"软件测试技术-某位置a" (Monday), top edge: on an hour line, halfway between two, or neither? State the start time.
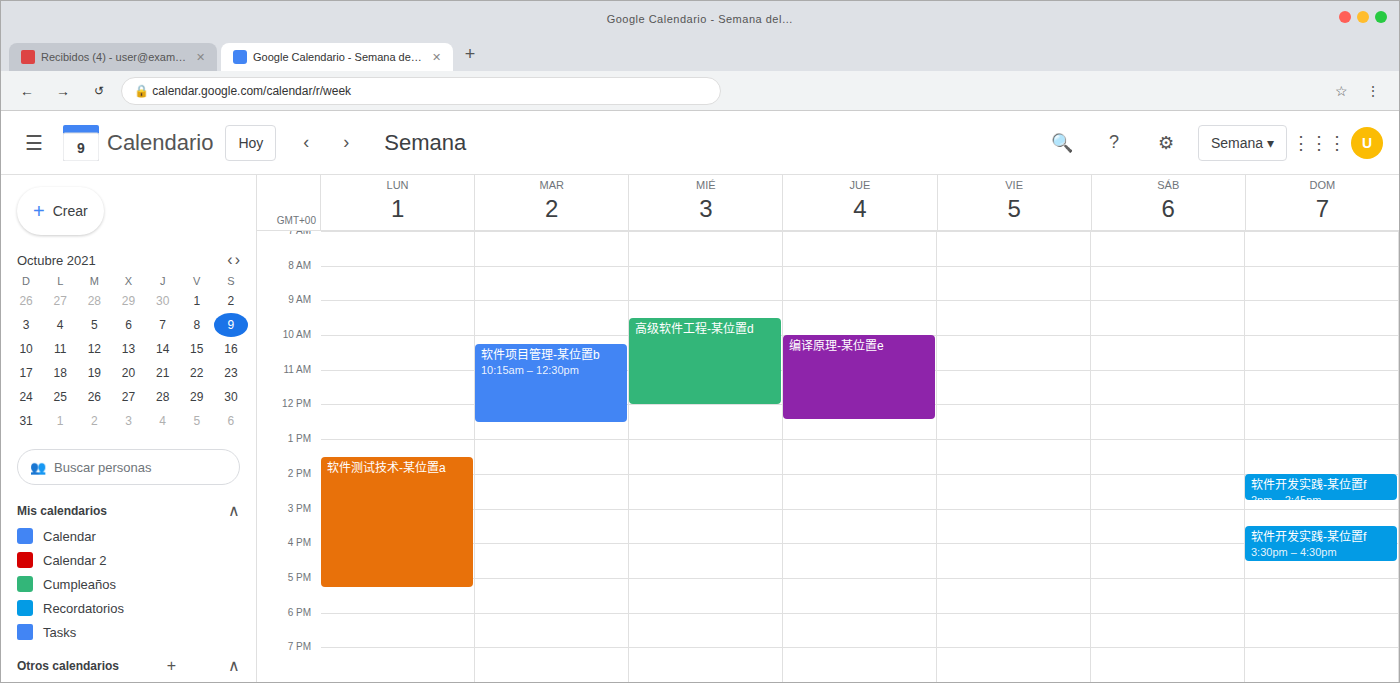
1:30 PM -- halfway between the 1 PM and 2 PM lines.